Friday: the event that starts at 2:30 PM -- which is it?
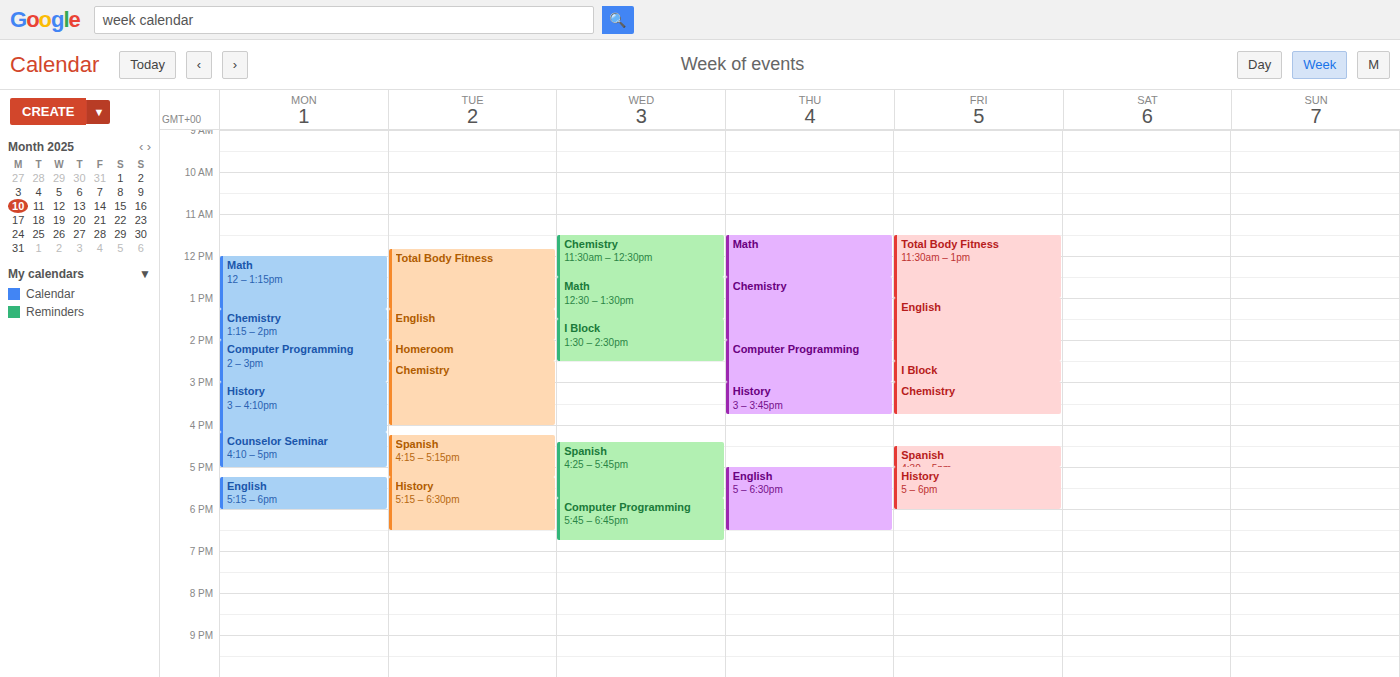
"I Block"